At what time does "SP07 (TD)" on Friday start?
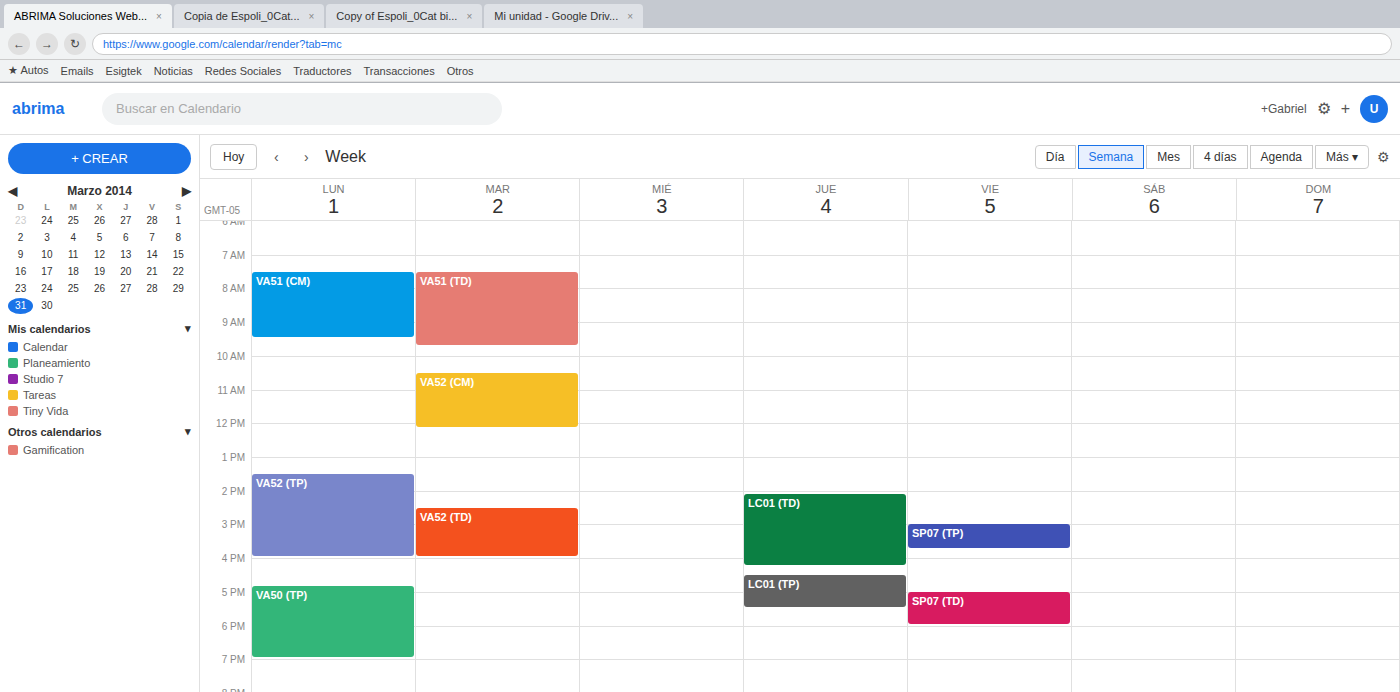
5:00 PM